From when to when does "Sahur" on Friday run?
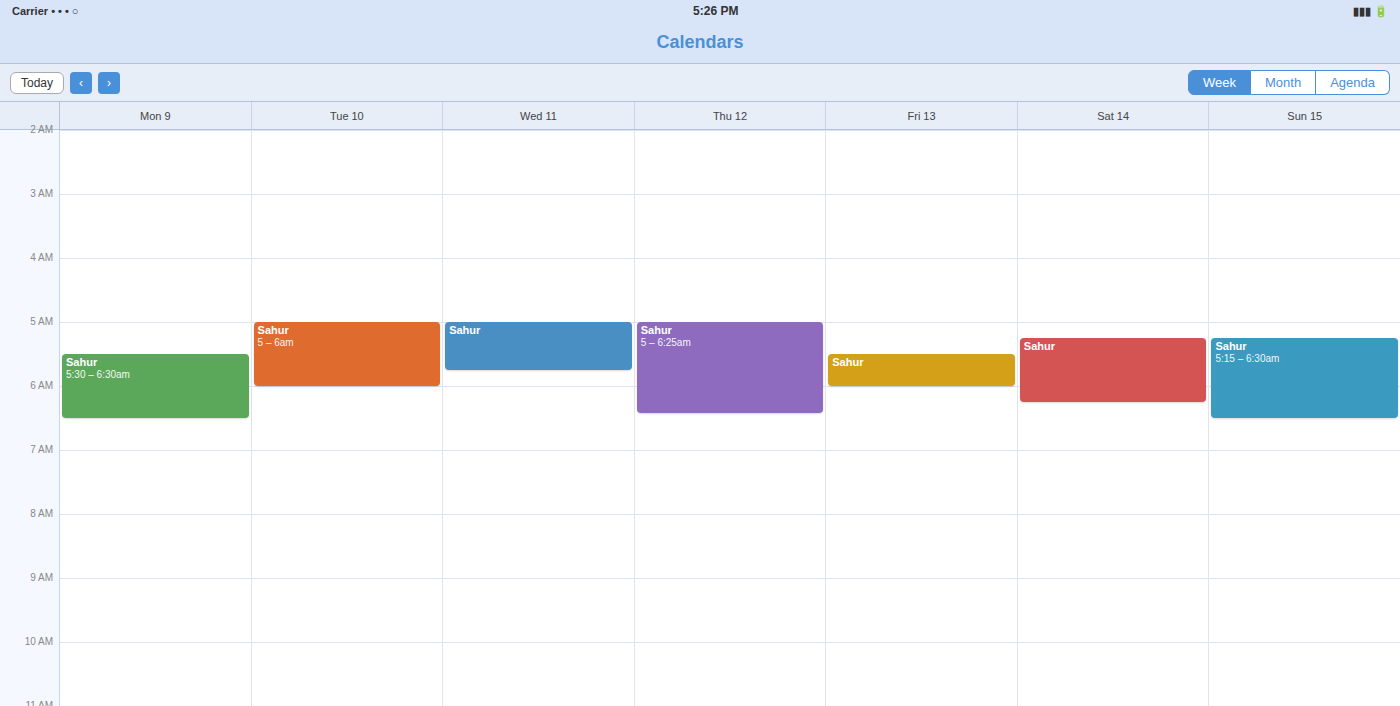
5:30 AM to 6:00 AM